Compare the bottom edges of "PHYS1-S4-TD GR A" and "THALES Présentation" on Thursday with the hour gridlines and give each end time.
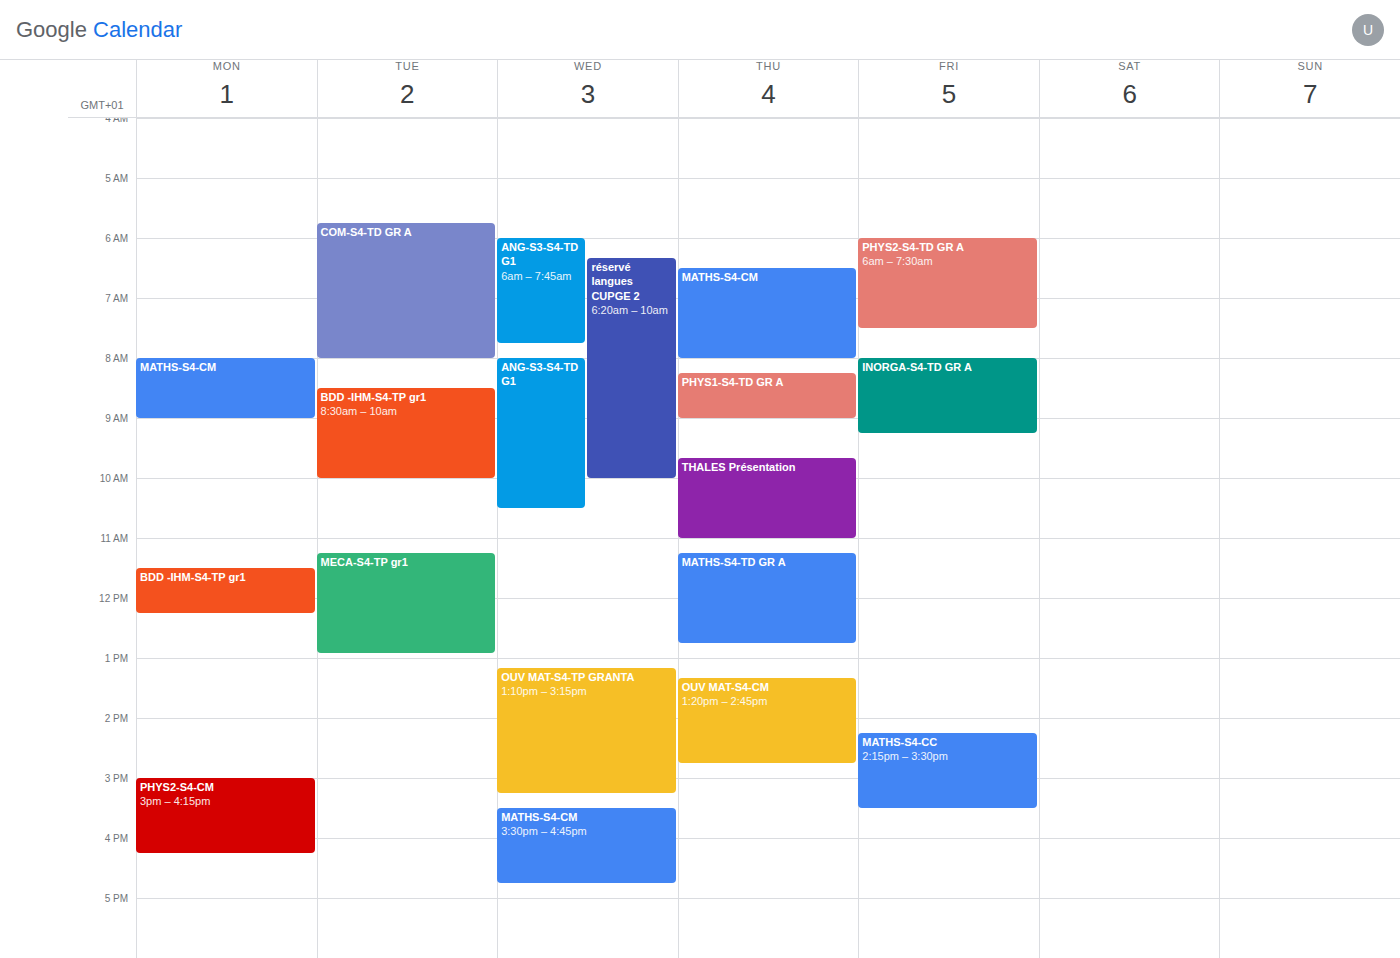
"PHYS1-S4-TD GR A": 9:00 AM, exactly on the 9 AM line. "THALES Présentation": 11:00 AM, exactly on the 11 AM line.